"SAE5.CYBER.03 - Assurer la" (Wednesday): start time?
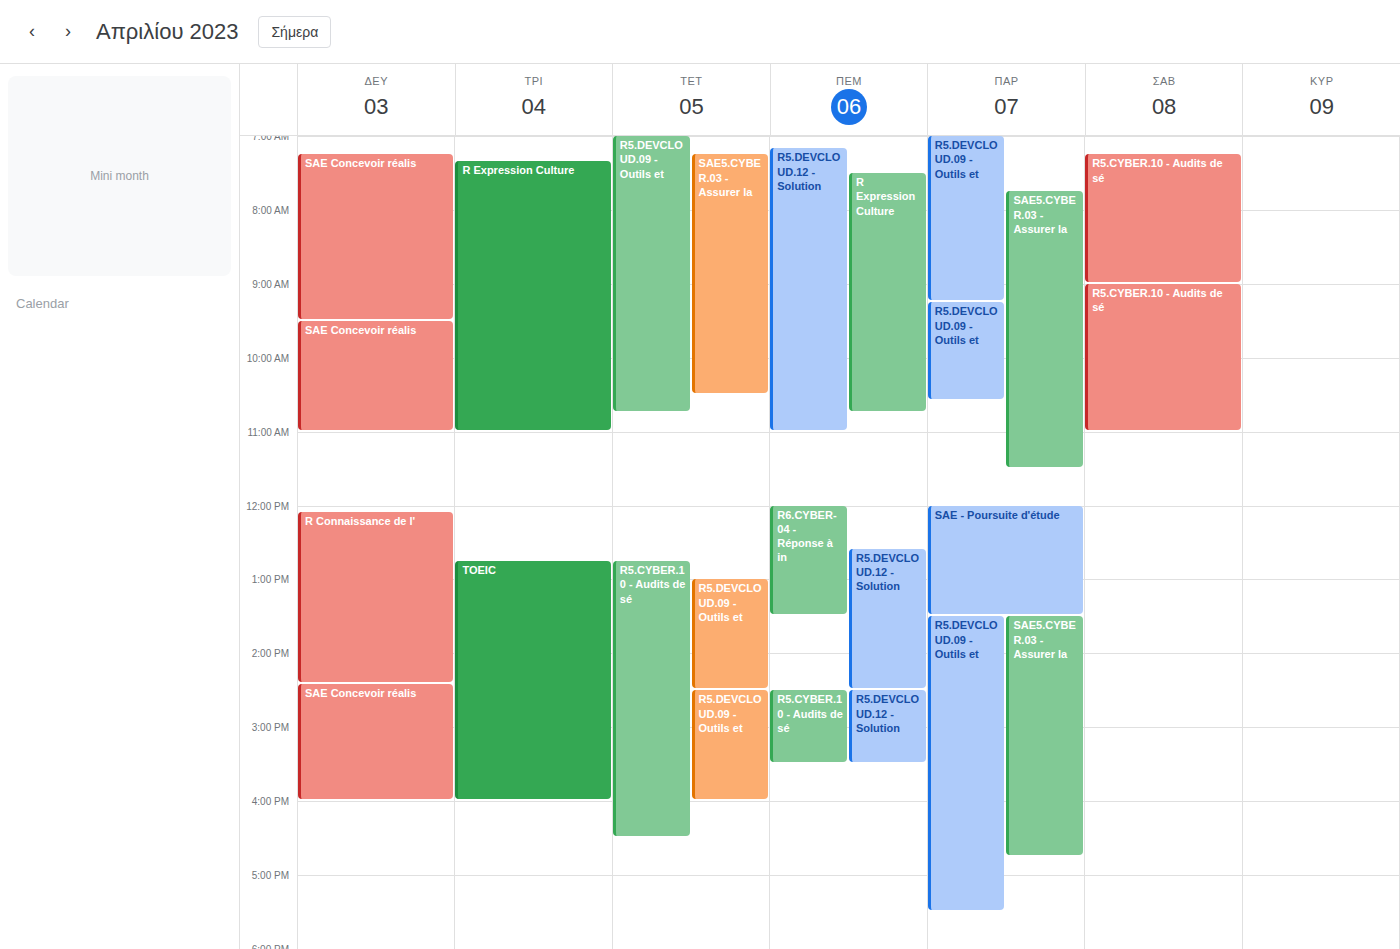
7:15 AM